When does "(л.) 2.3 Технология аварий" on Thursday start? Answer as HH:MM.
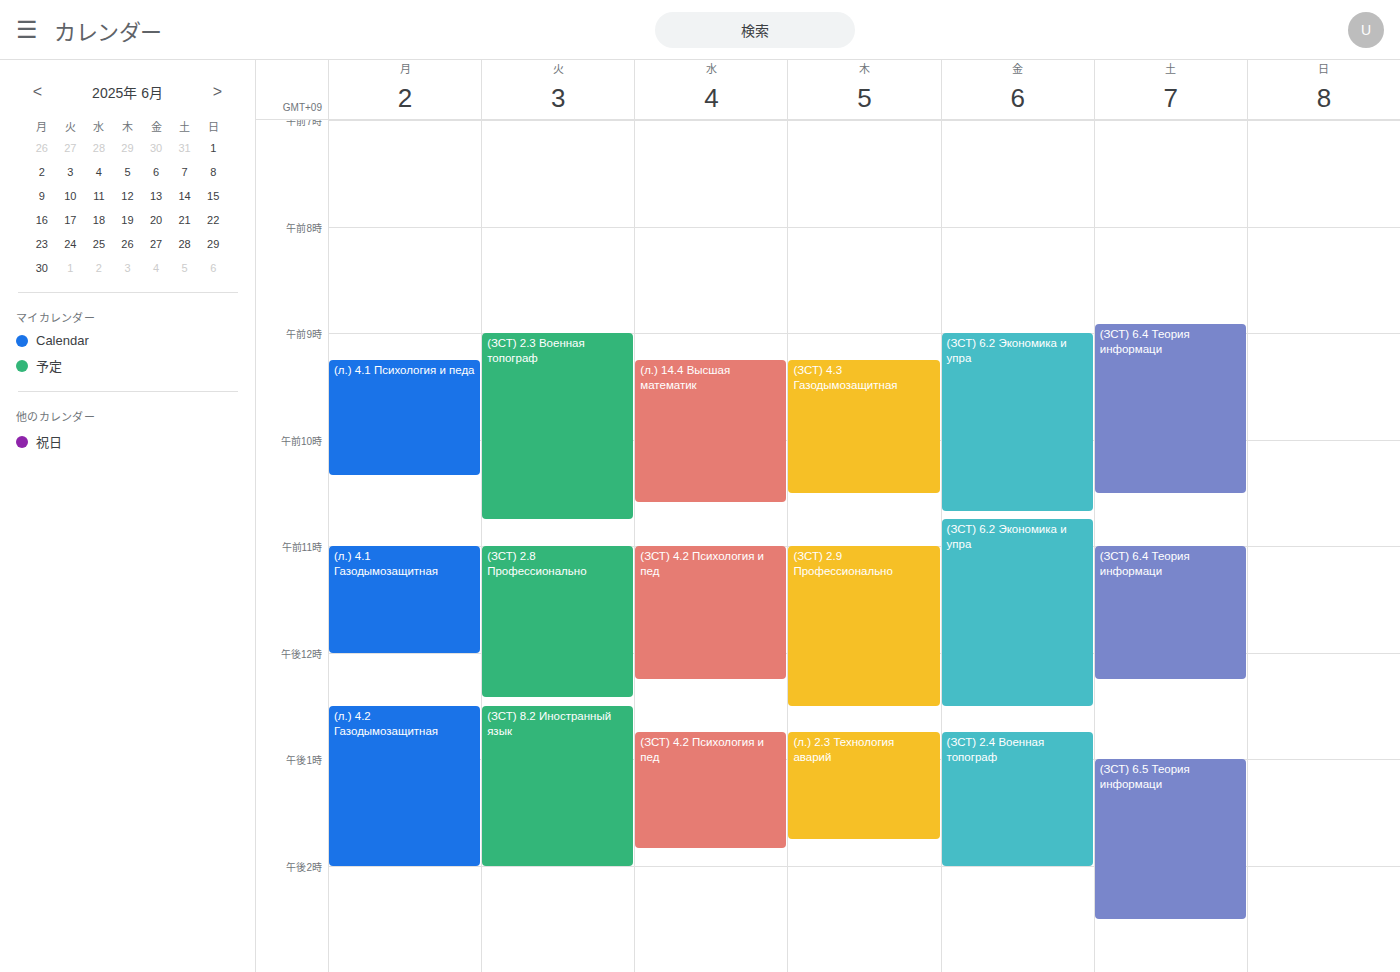
12:45